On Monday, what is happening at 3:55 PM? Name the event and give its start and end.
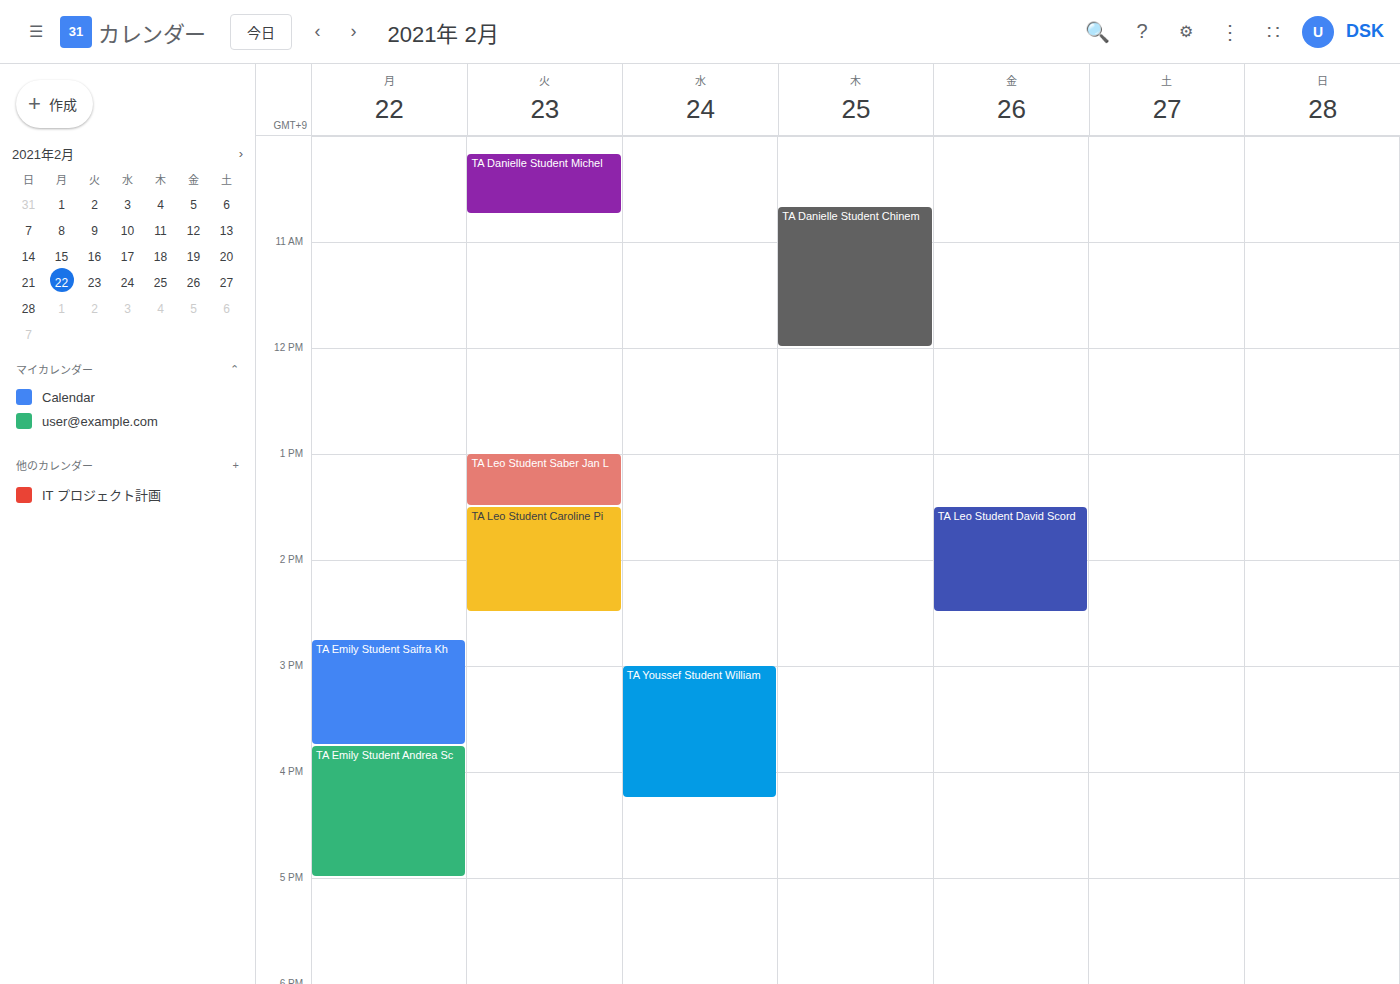
"TA Emily Student Andrea Sc", 3:45 PM to 5:00 PM